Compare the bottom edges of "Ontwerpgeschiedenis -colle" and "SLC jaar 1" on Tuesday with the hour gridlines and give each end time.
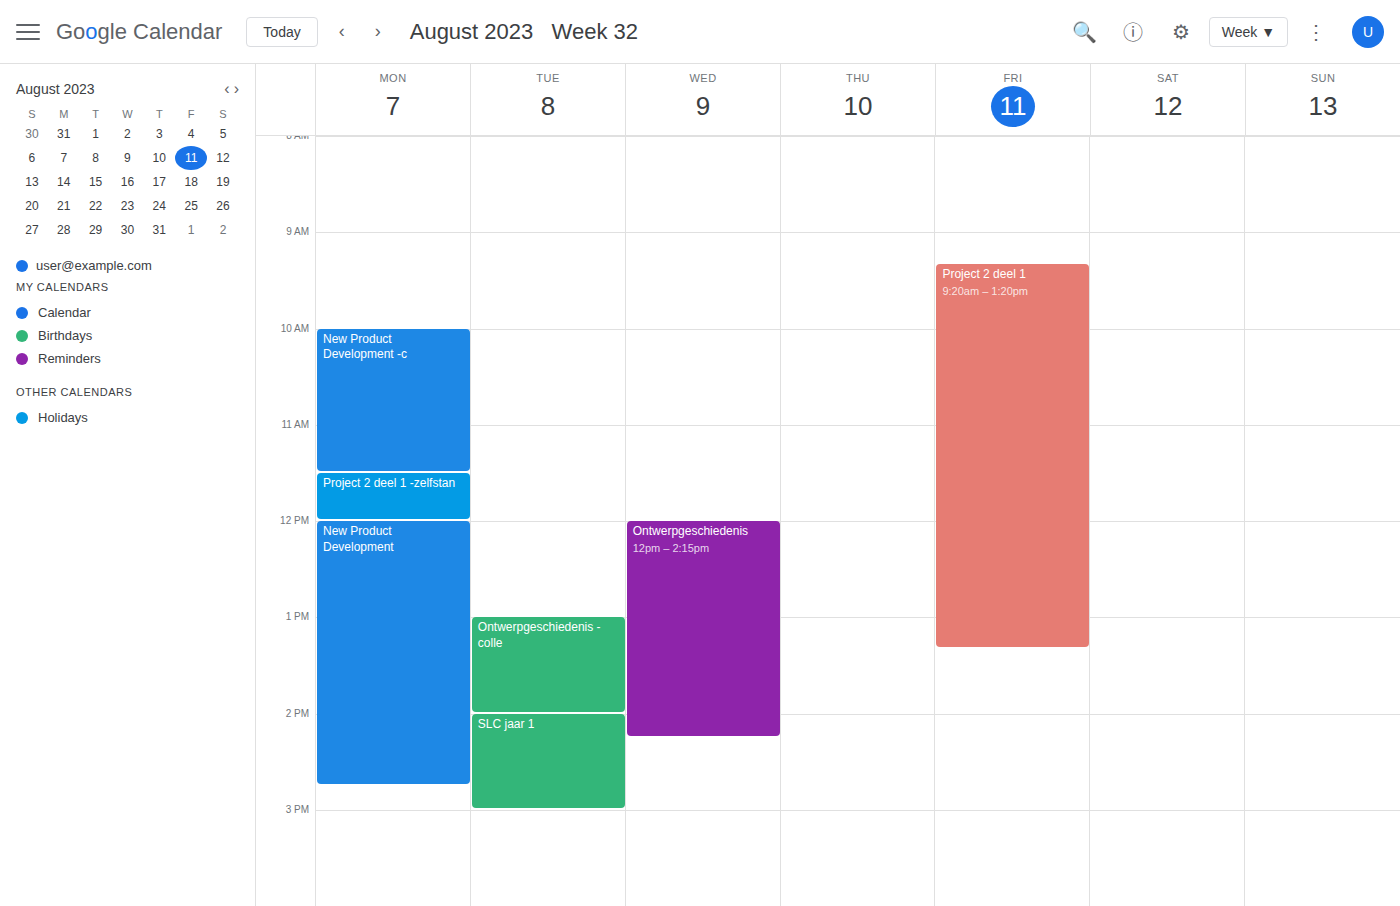
"Ontwerpgeschiedenis -colle": 2:00 PM, exactly on the 2 PM line. "SLC jaar 1": 3:00 PM, exactly on the 3 PM line.